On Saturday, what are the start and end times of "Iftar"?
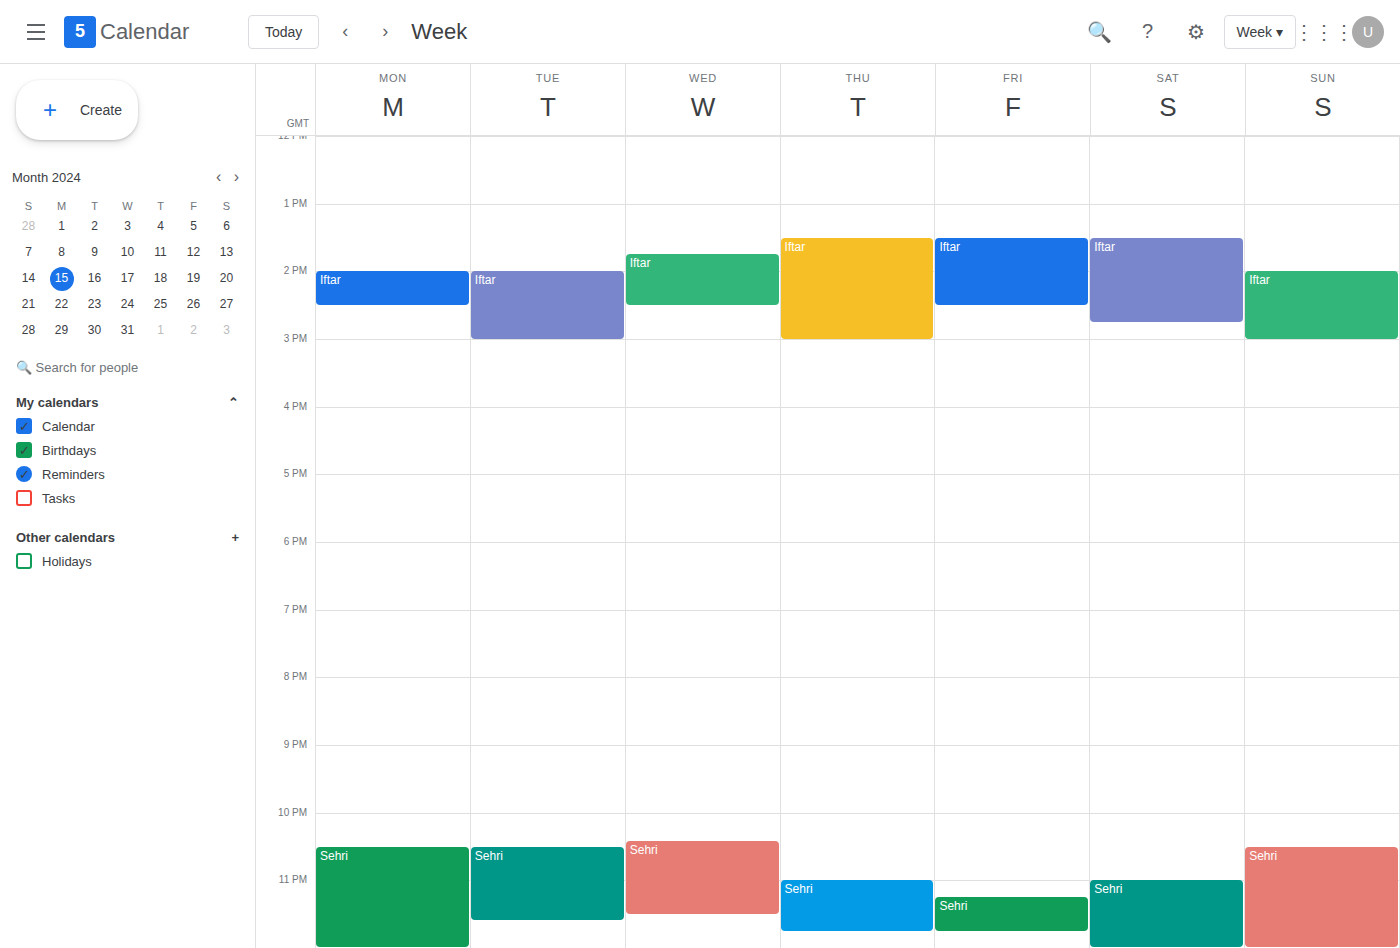
1:30 PM to 2:45 PM